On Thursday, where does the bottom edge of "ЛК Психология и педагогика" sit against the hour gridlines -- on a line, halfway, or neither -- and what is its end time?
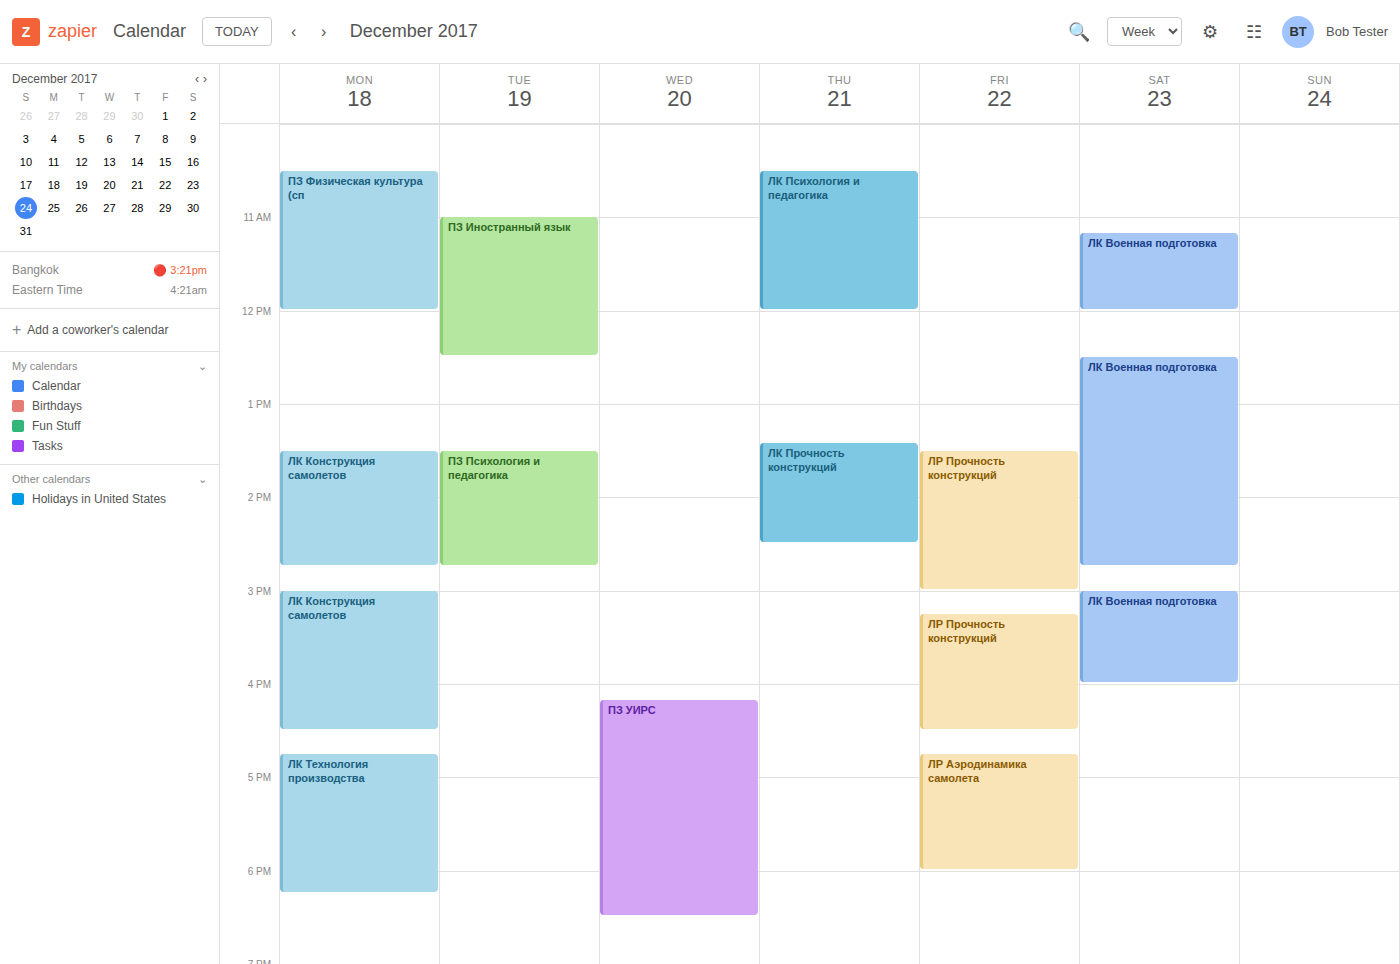
12:00 PM -- exactly on the 12 PM line.